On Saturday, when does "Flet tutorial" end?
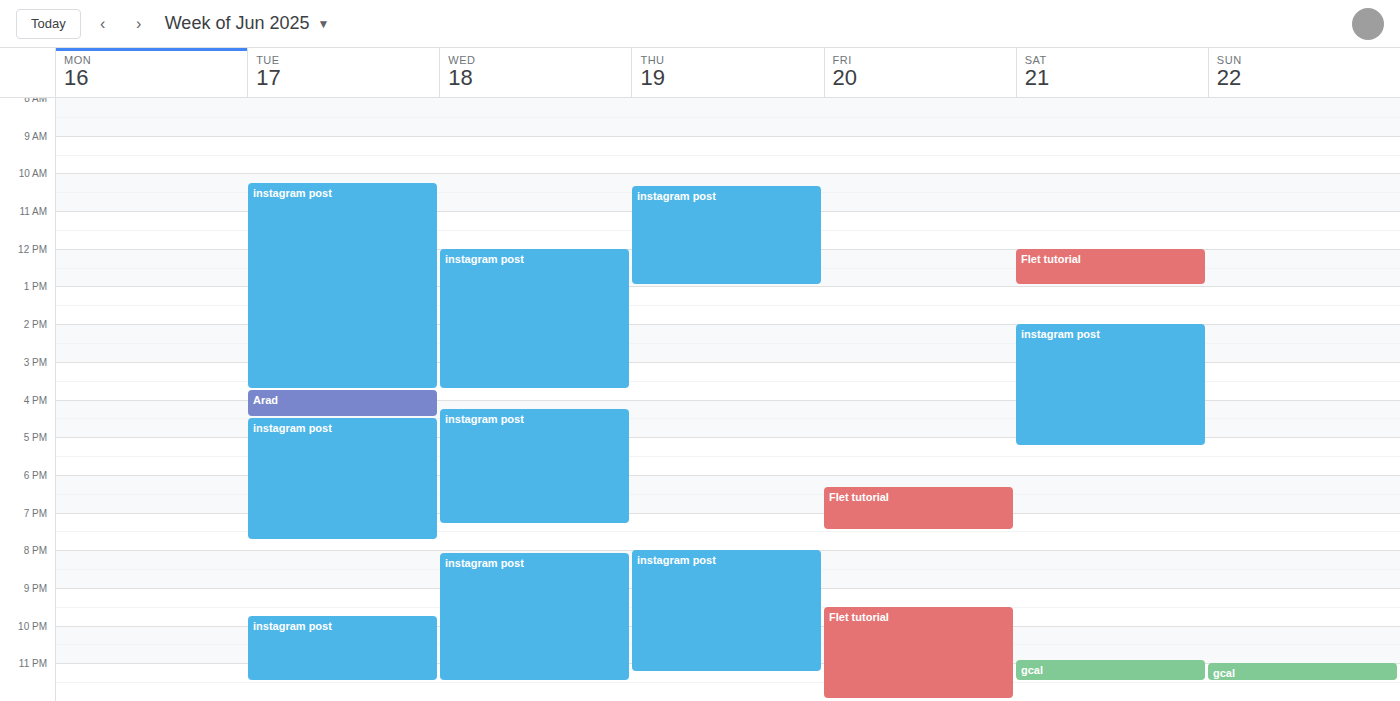
1:00 PM